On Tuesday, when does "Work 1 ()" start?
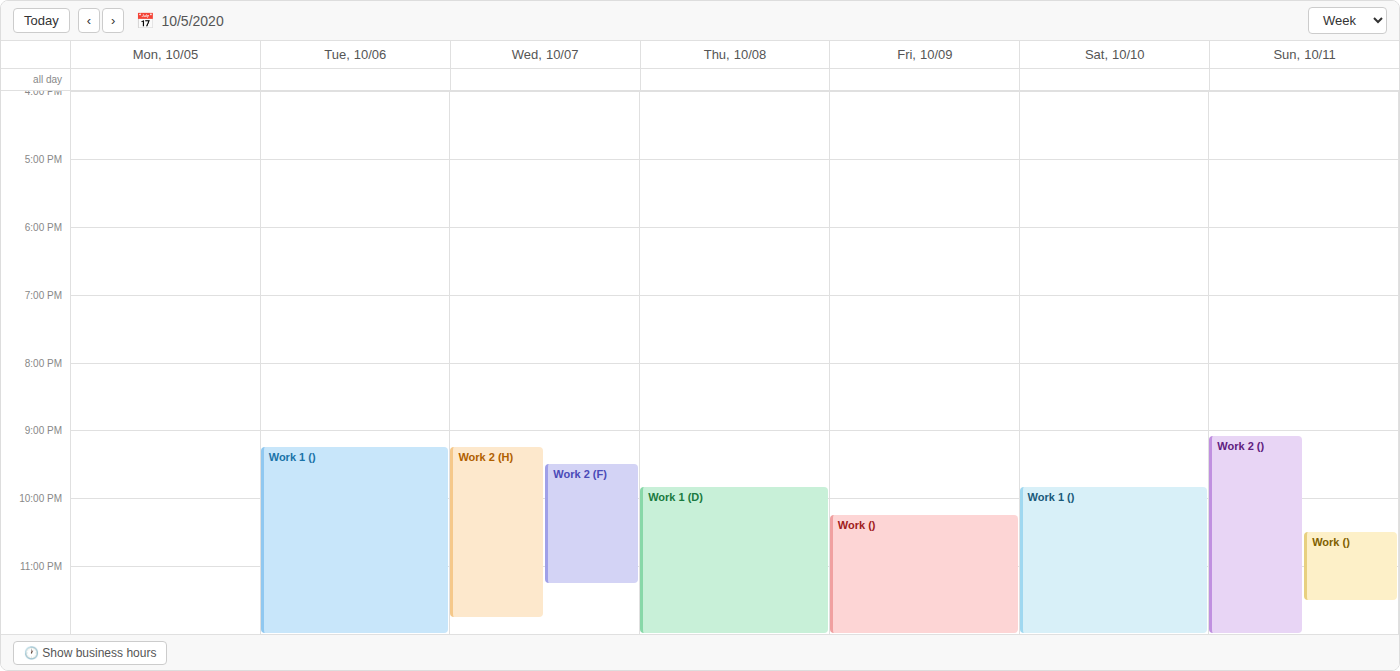
9:15 PM